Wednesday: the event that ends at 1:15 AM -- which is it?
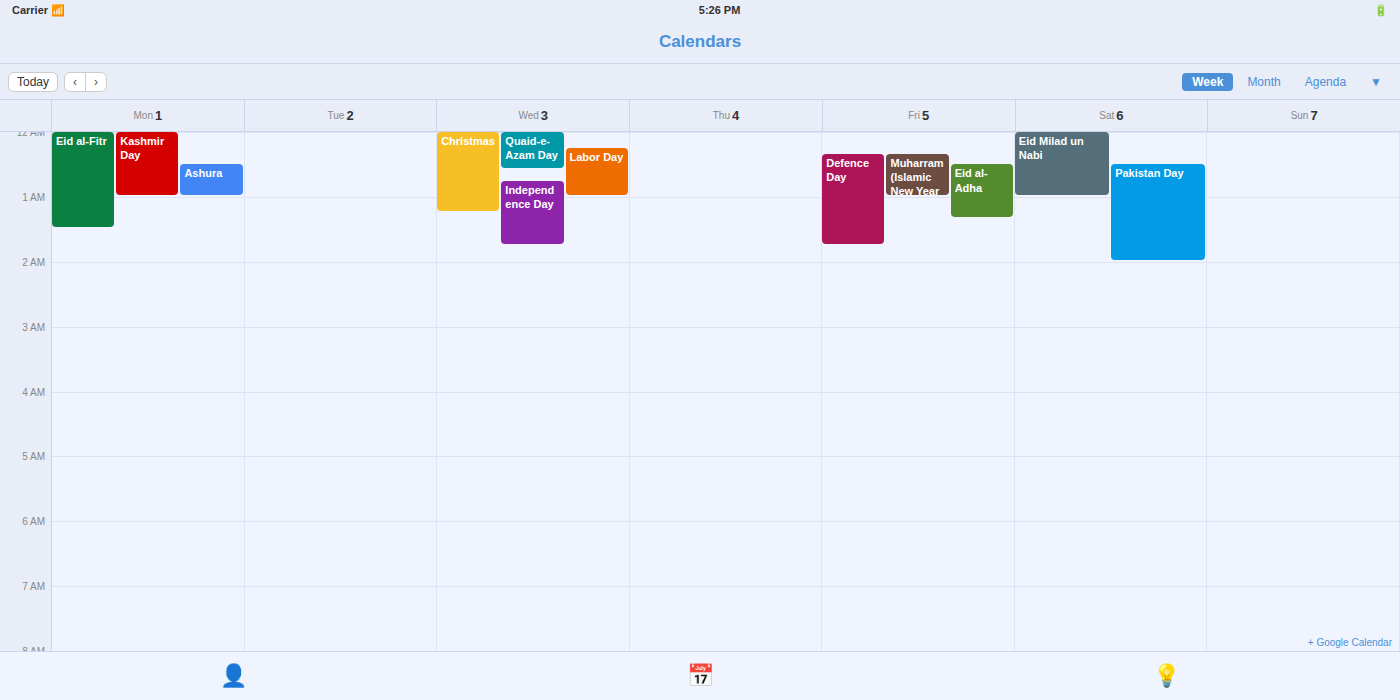
"Christmas"